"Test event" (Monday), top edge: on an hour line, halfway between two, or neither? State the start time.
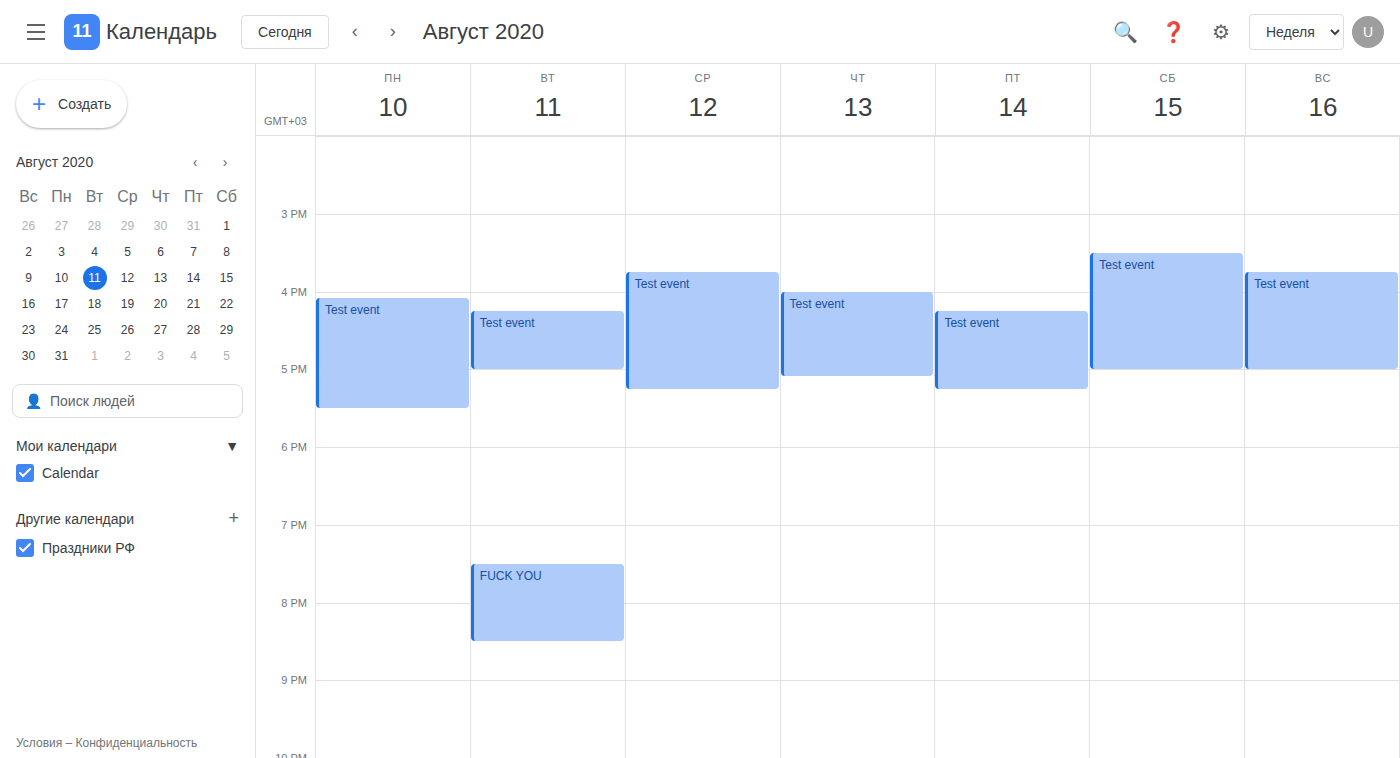
4:05 PM -- neither: 5 minutes below the 4 PM line and 55 minutes above the 5 PM line.